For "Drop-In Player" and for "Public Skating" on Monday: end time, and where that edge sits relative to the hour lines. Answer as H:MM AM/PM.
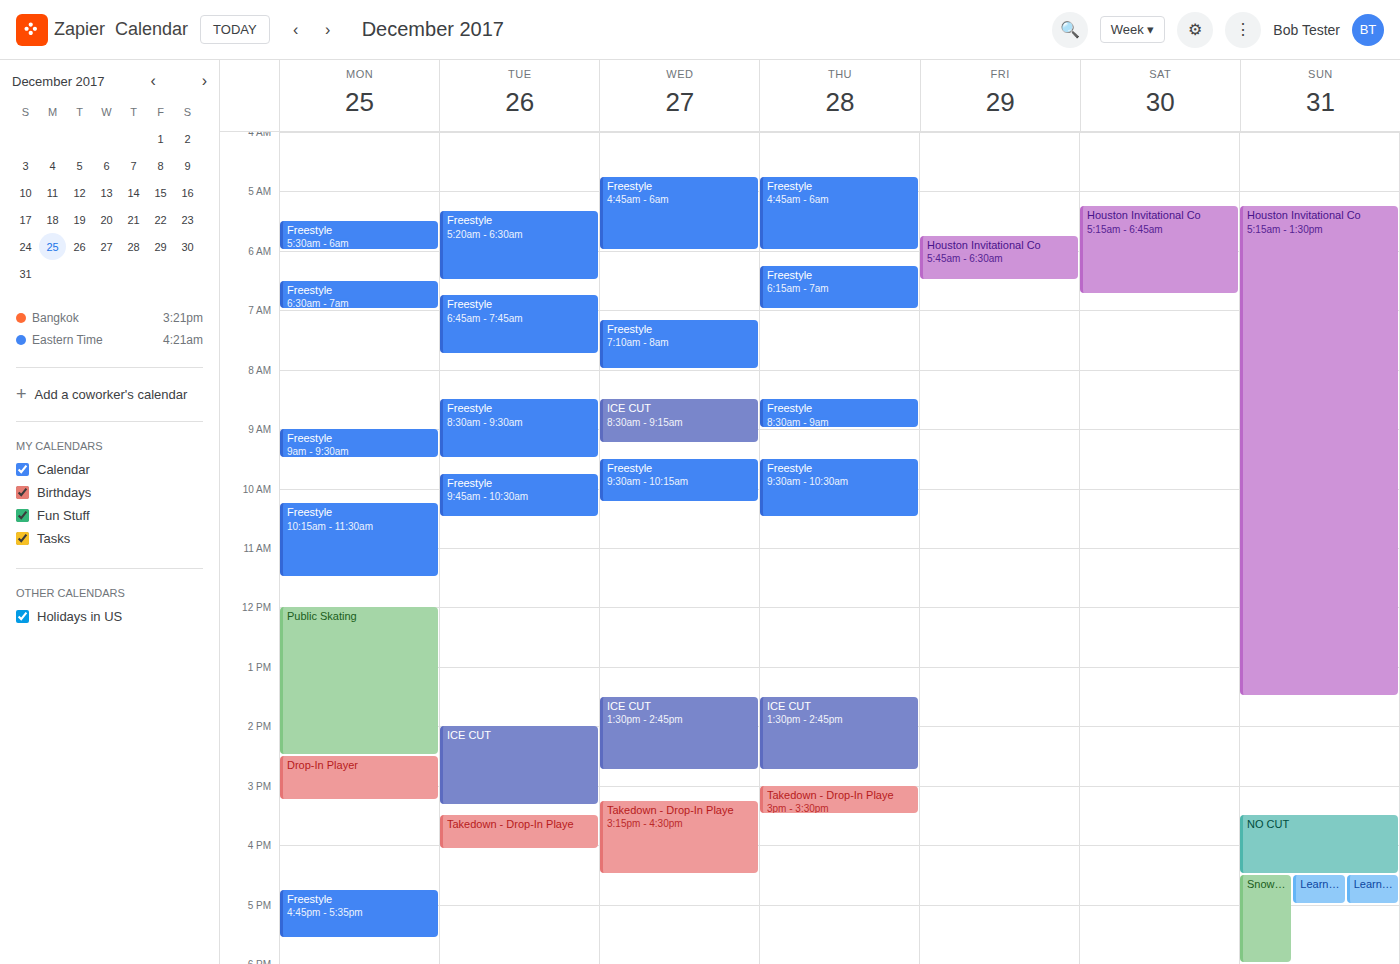
"Drop-In Player": 3:15 PM, neither: a quarter of the way from the 3 PM line to the 4 PM line. "Public Skating": 2:30 PM, halfway between the 2 PM and 3 PM lines.